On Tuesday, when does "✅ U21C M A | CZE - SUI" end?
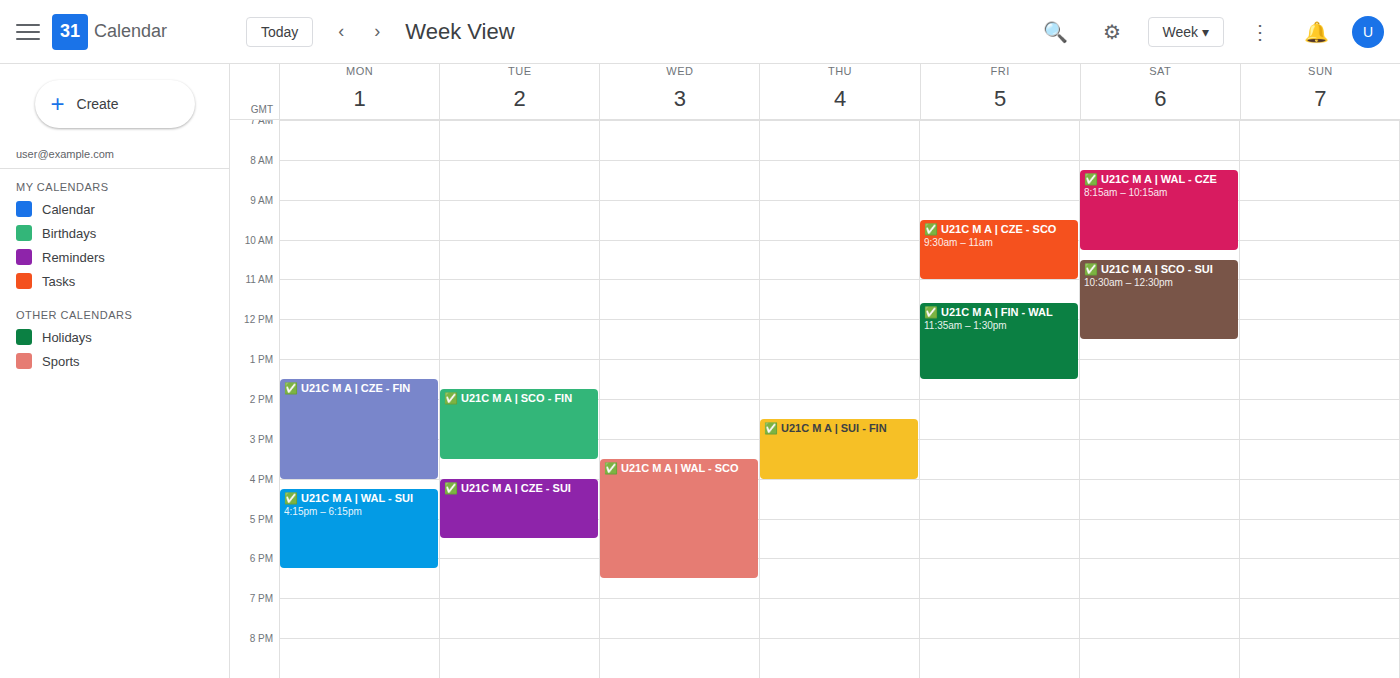
17:30